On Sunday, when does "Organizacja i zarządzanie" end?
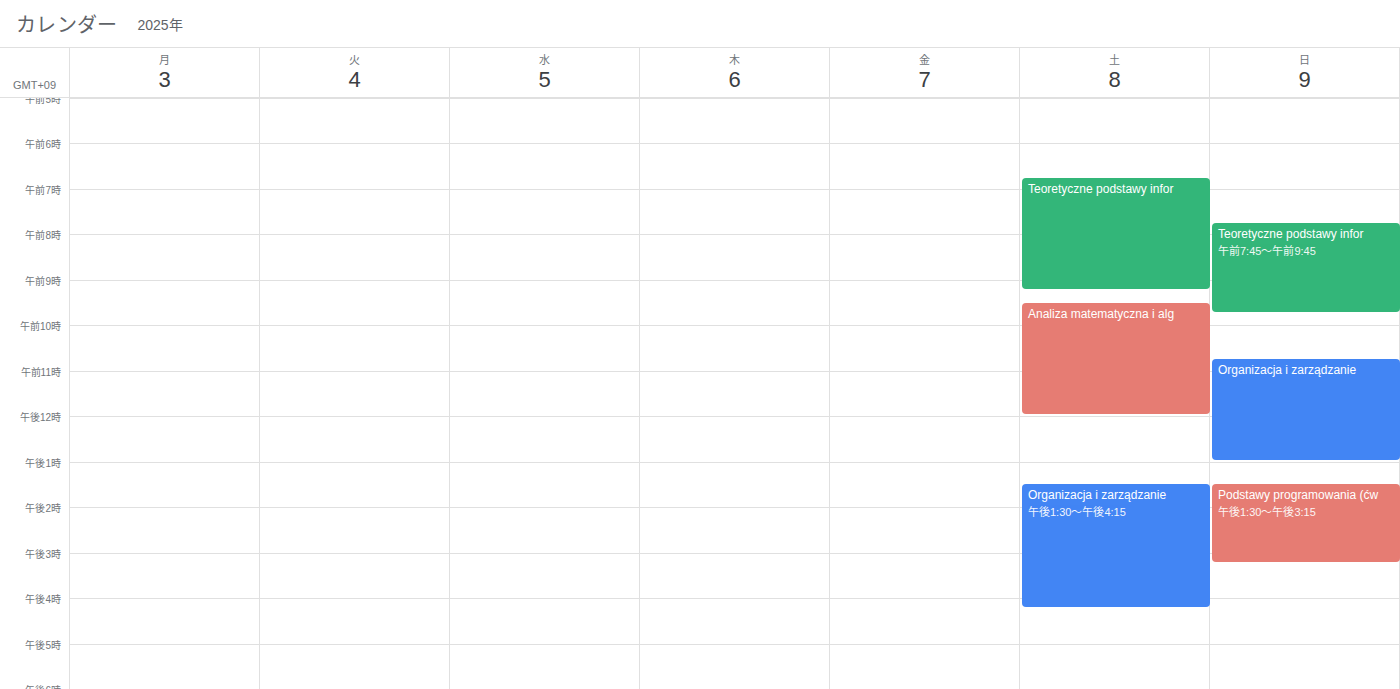
1:00 PM